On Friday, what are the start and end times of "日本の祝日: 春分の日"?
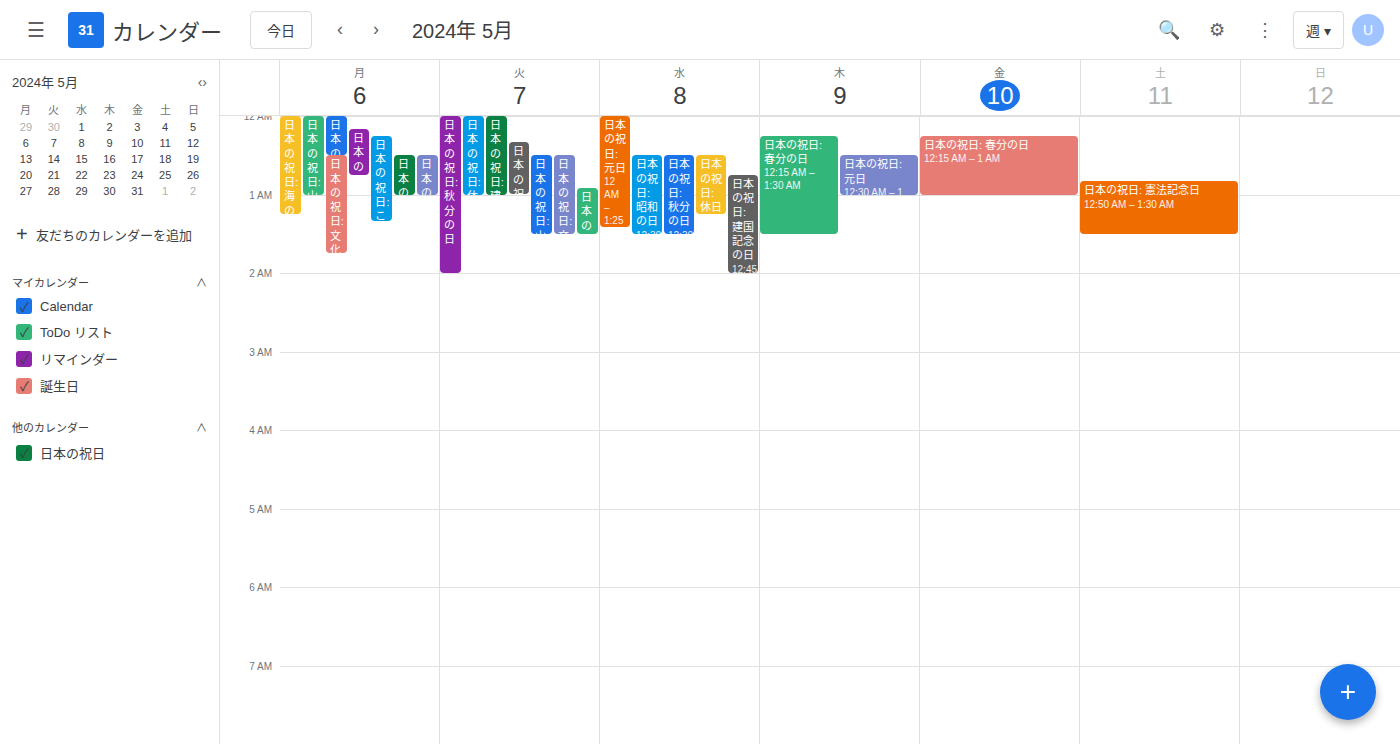
12:15 AM to 1:00 AM